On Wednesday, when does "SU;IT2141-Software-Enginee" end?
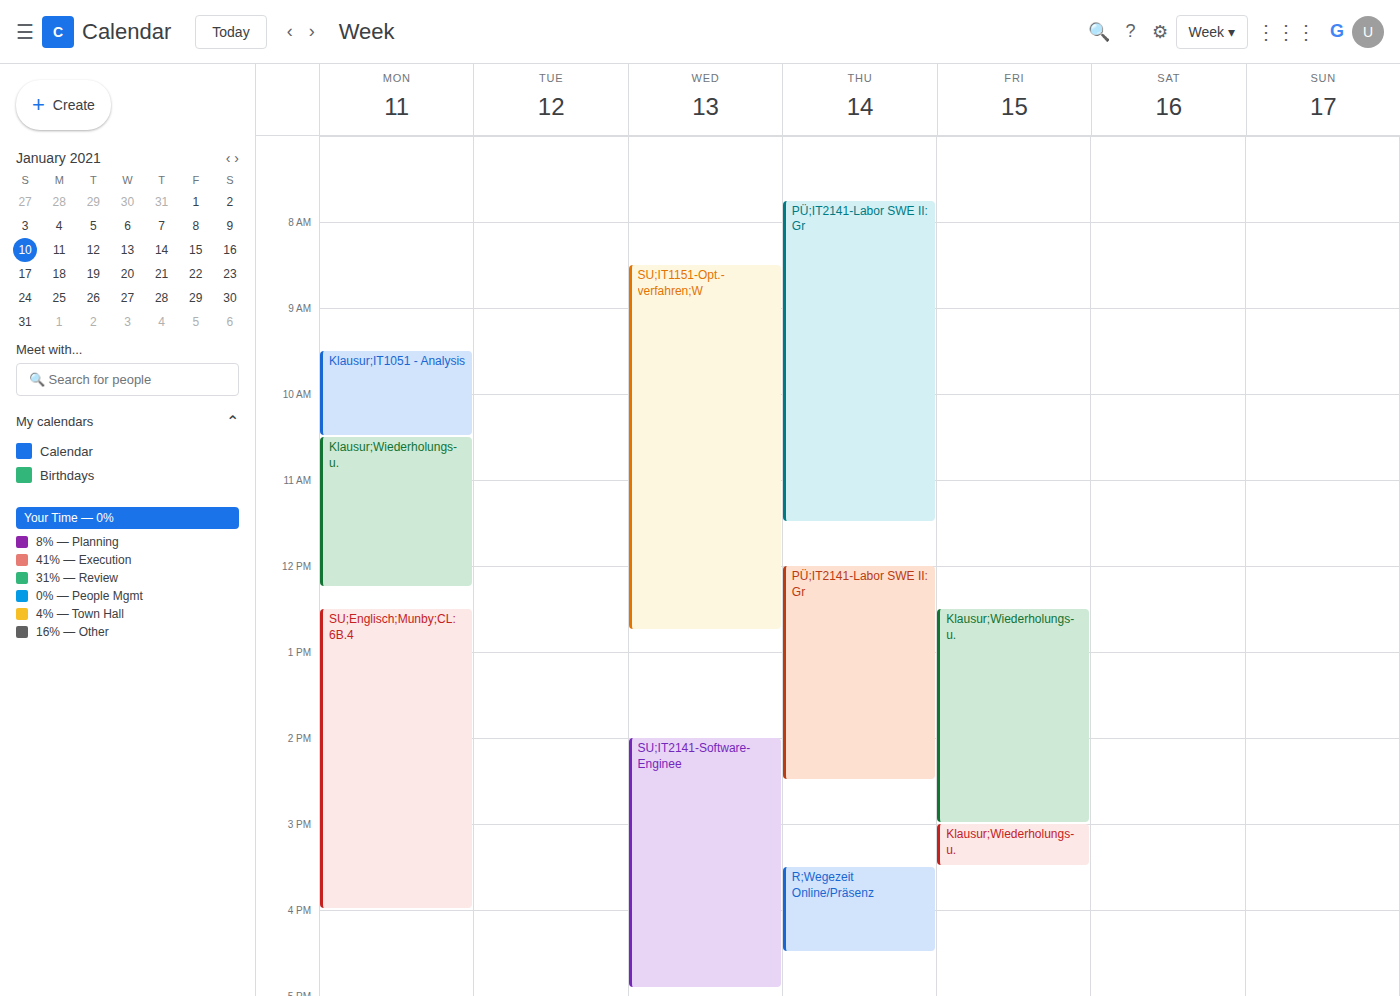
4:55 PM